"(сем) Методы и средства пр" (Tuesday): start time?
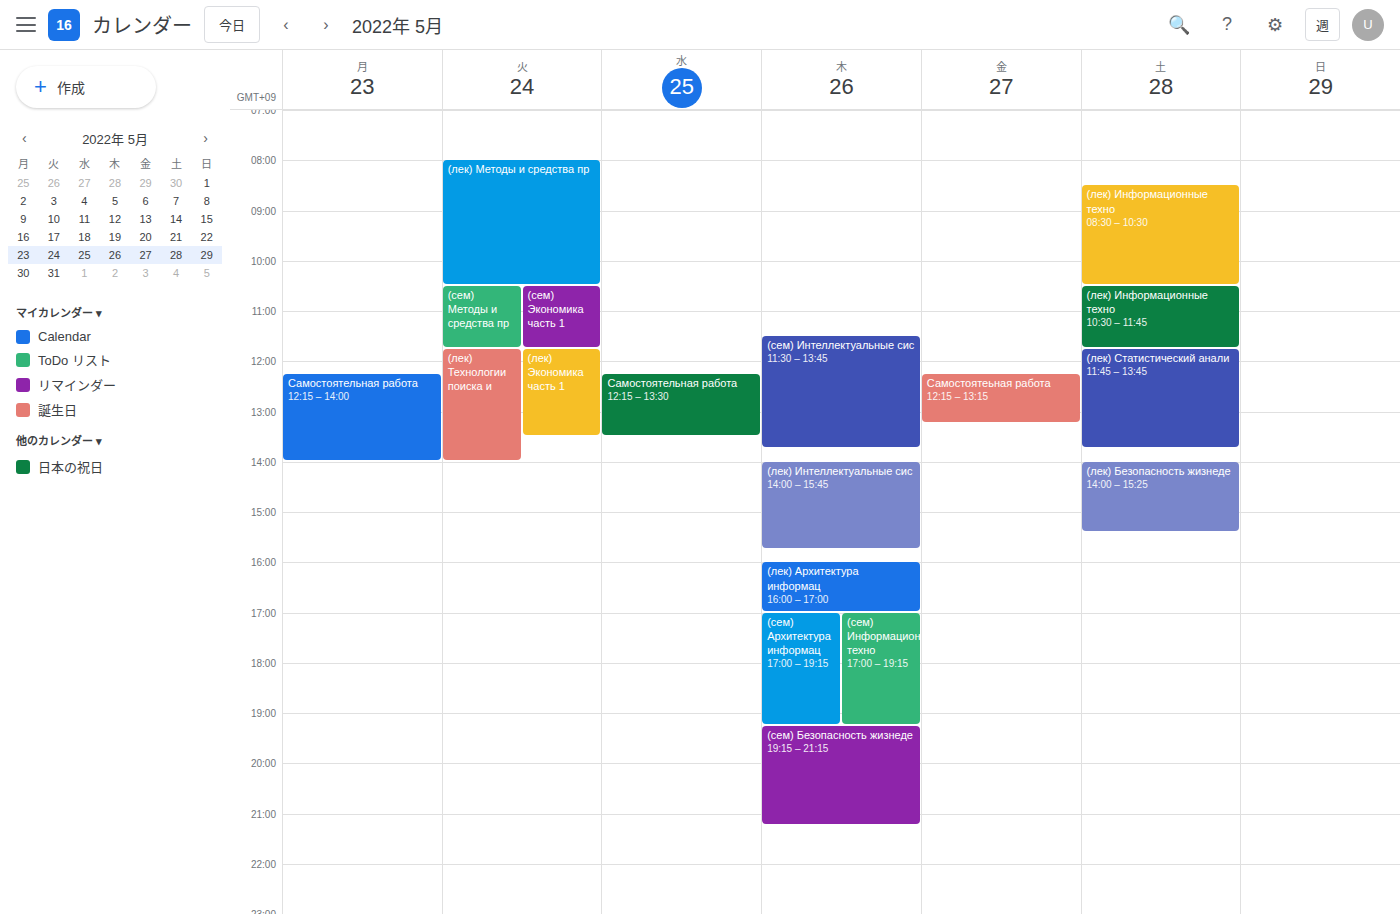
10:30